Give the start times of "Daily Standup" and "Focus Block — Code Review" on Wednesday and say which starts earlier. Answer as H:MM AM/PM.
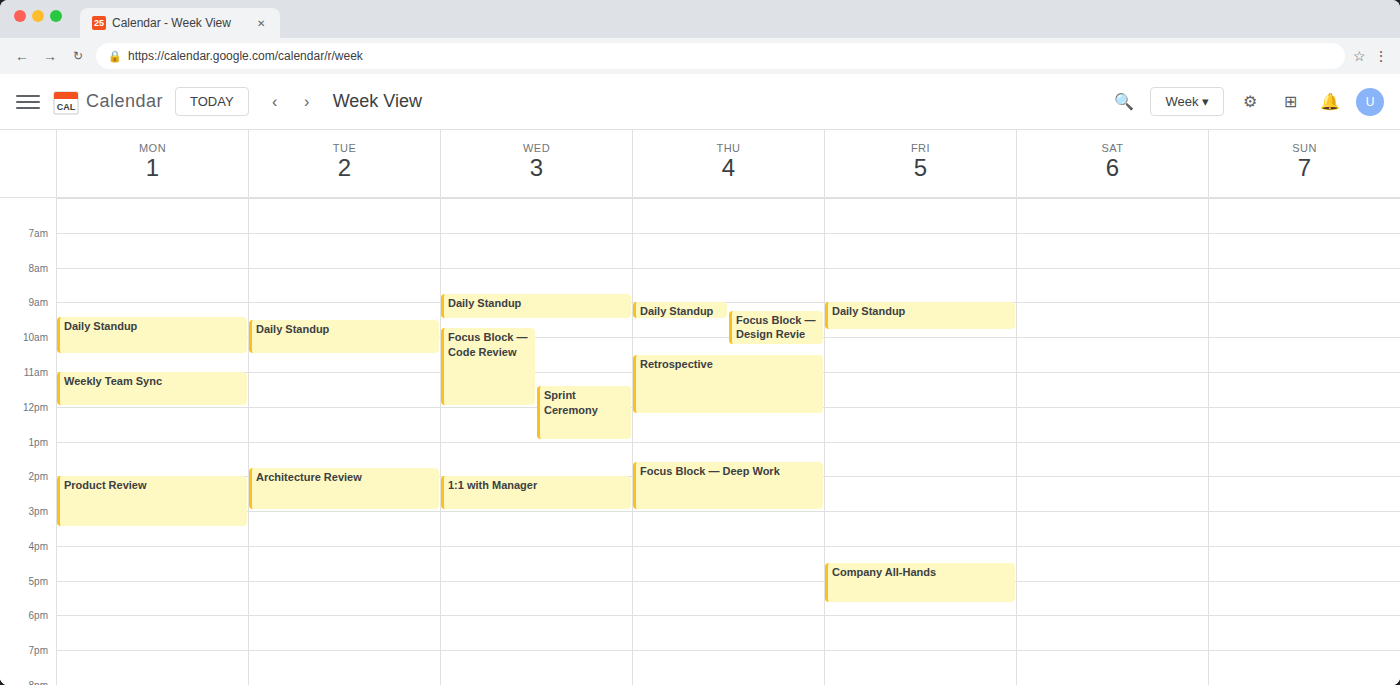
"Daily Standup" 8:45 AM; "Focus Block — Code Review" 9:45 AM.